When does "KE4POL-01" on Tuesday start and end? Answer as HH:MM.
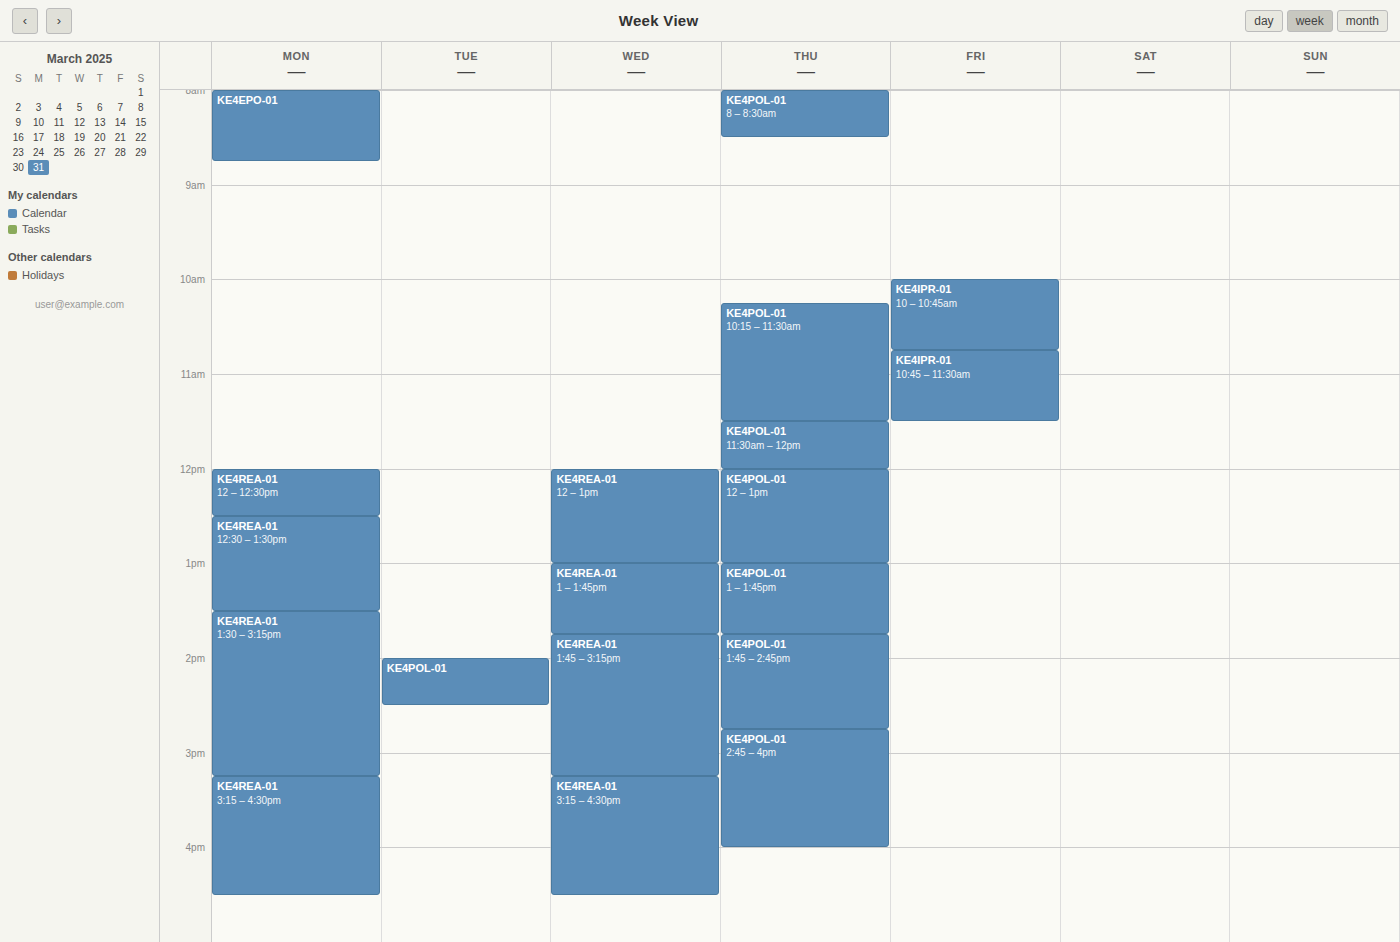
14:00 to 14:30